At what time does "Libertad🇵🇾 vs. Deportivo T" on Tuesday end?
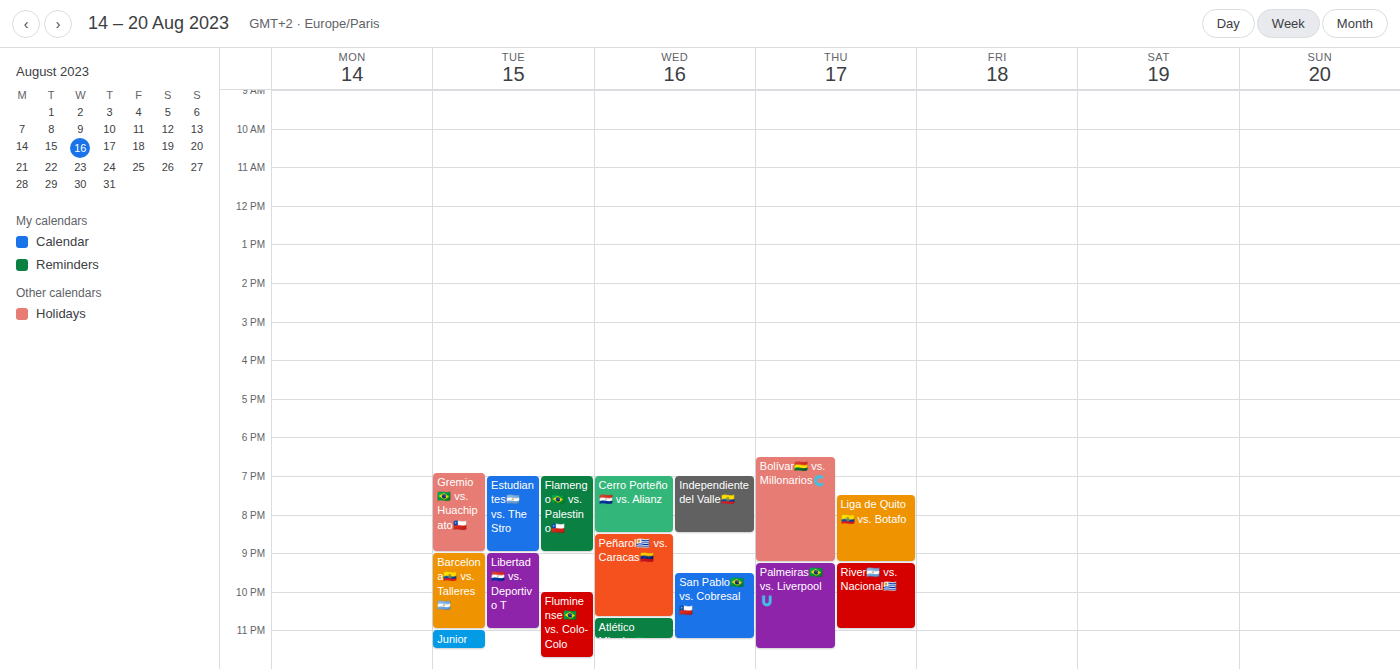
11:00 PM